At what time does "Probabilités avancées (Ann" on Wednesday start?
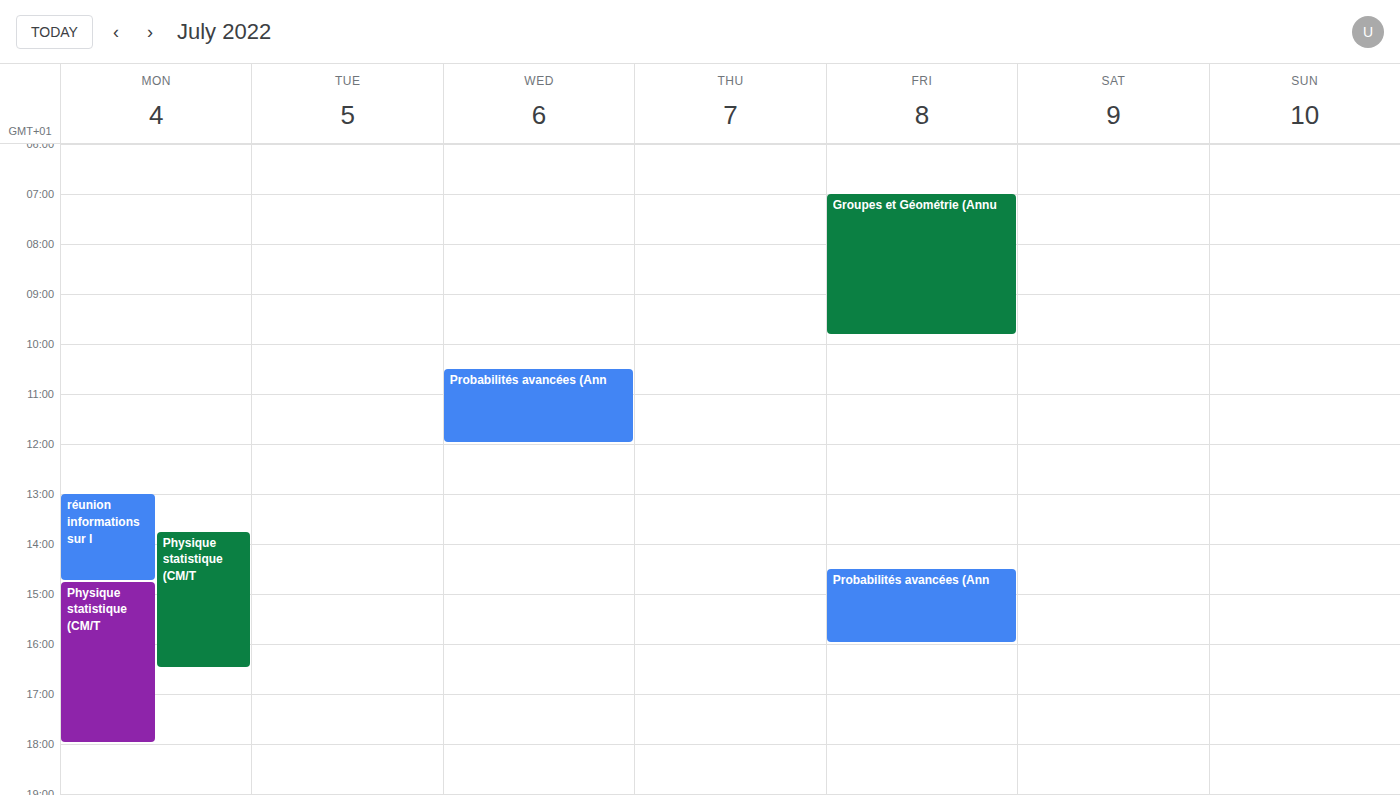
10:30 AM